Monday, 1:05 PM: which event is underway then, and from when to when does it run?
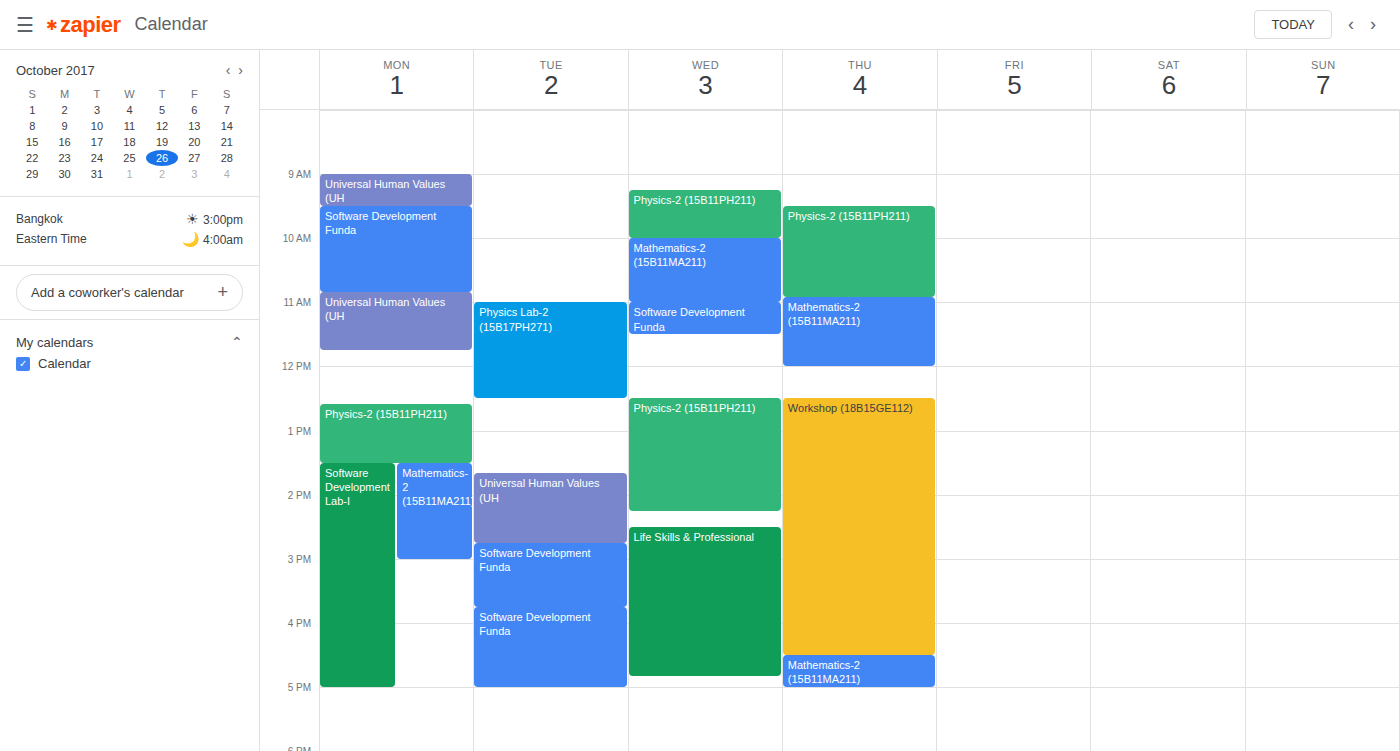
"Physics-2 (15B11PH211)", 12:35 PM to 1:30 PM